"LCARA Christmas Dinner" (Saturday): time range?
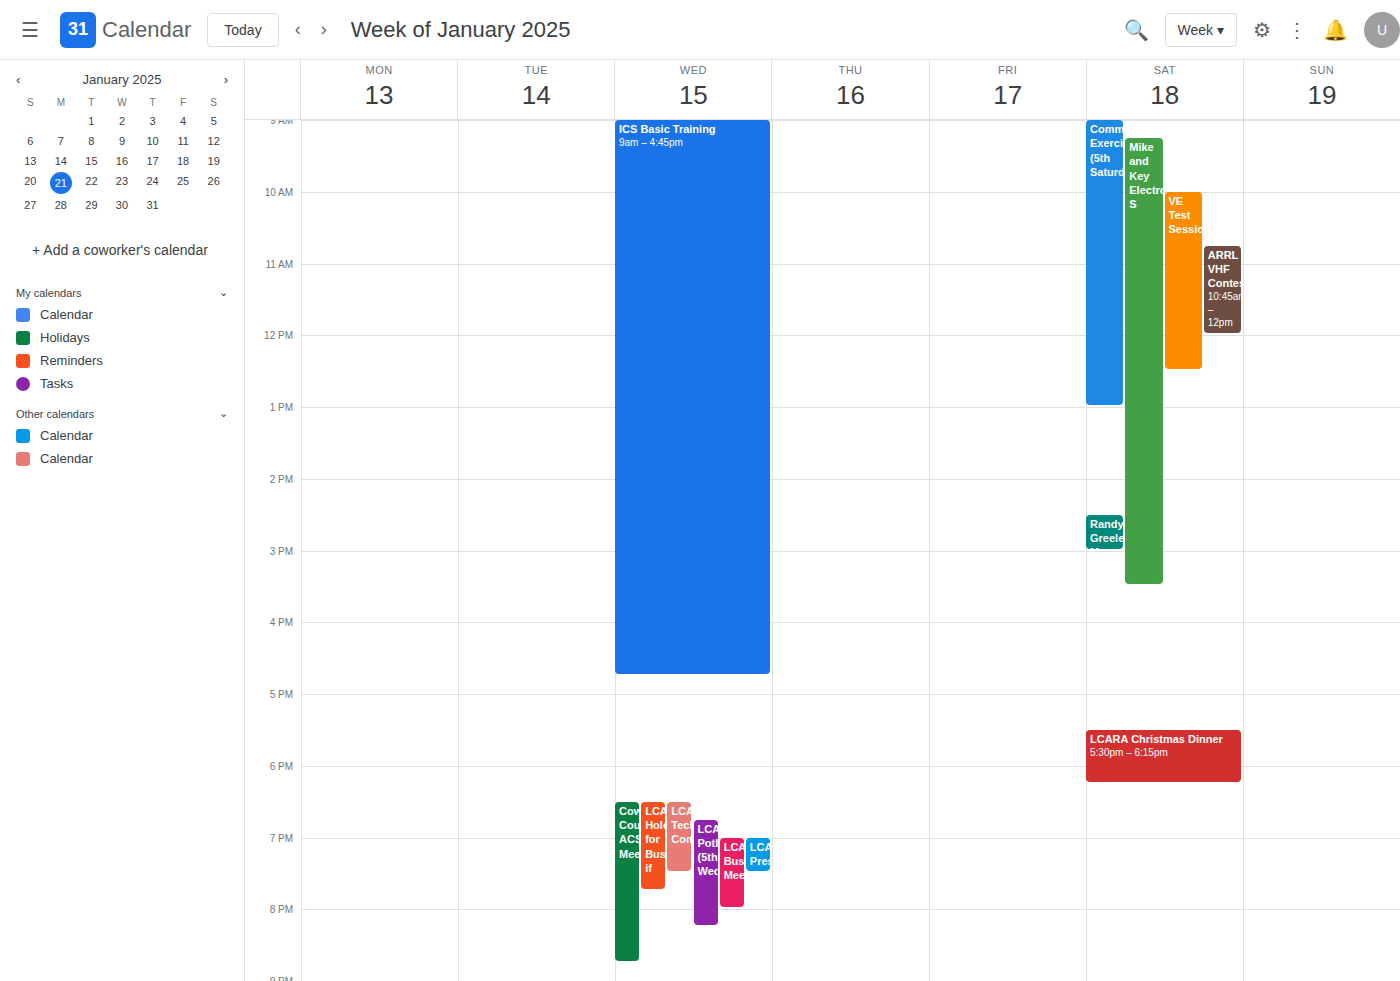
5:30 PM to 6:15 PM